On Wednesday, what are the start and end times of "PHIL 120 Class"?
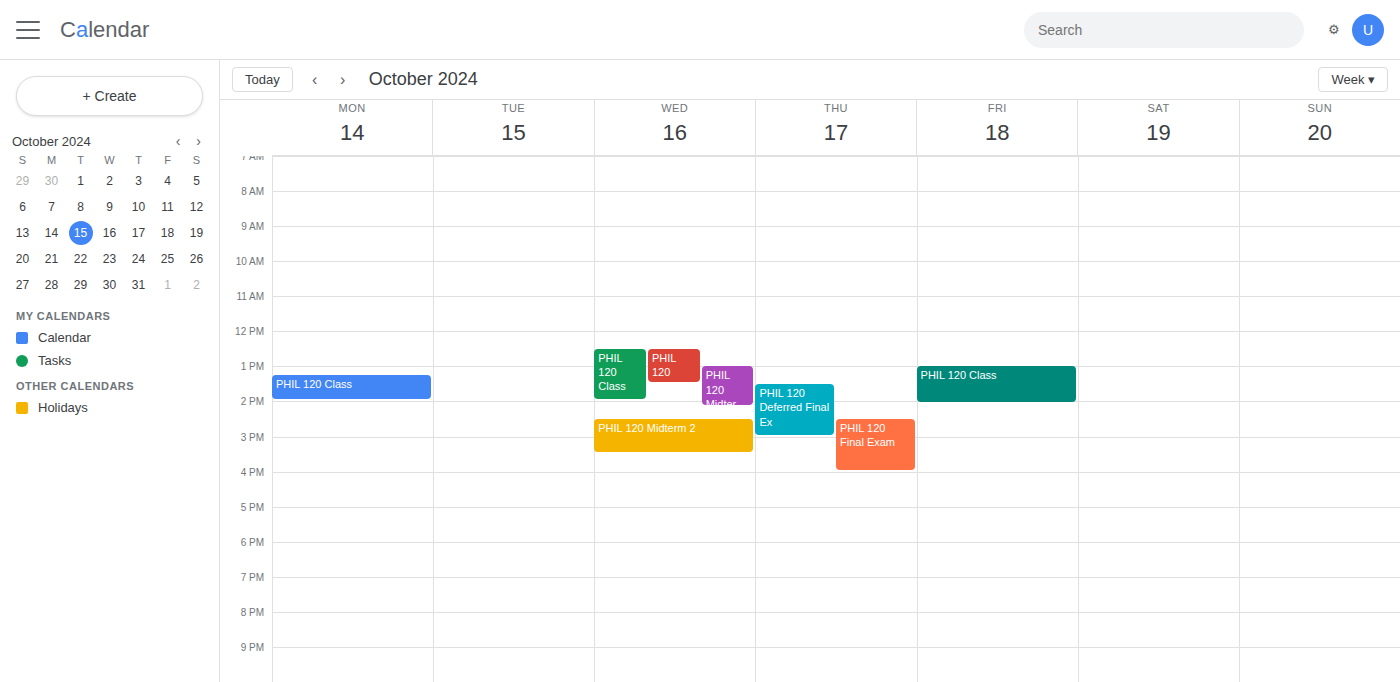
12:30 PM to 2:00 PM